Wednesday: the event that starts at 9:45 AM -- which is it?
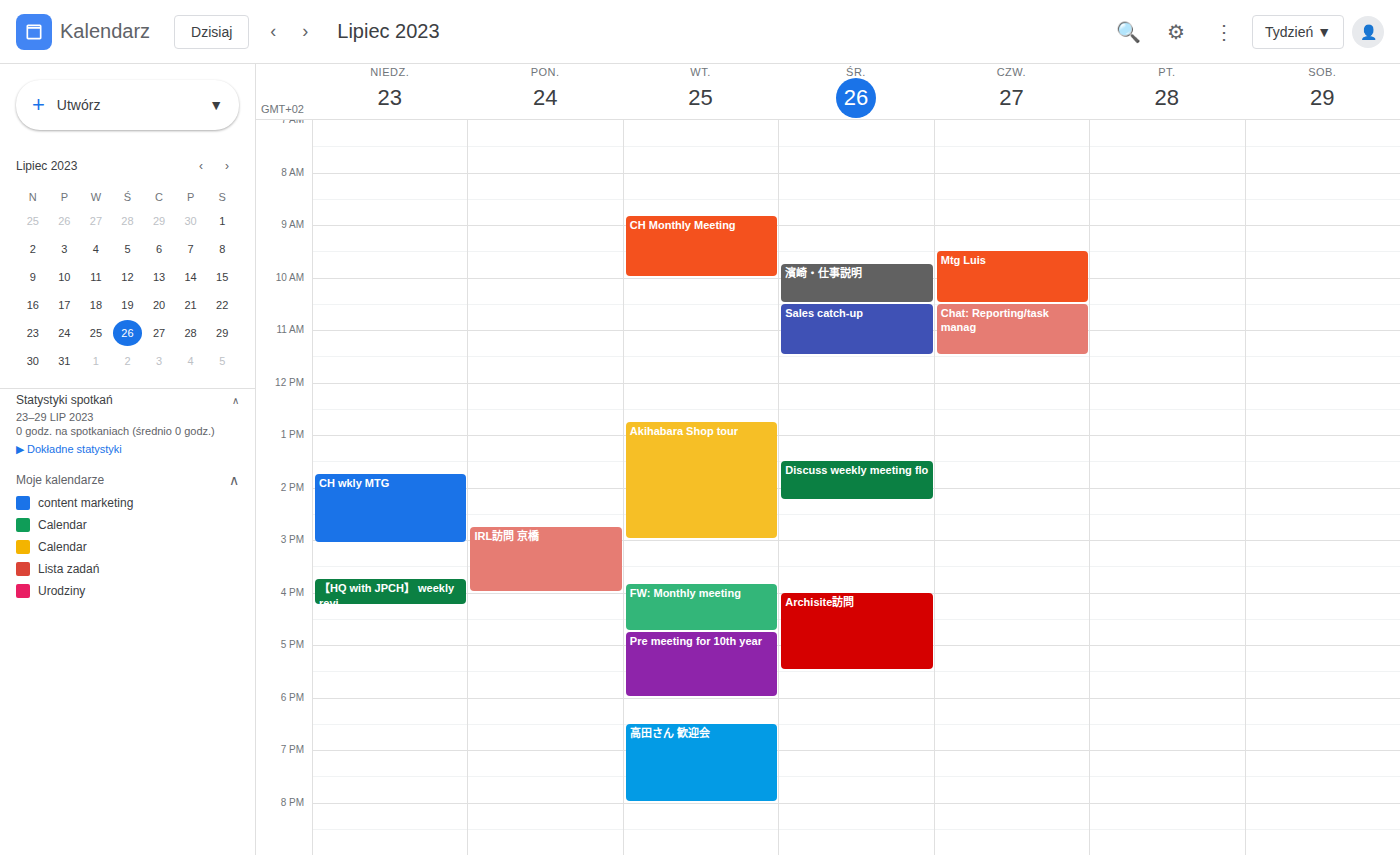
"濱崎・仕事説明"